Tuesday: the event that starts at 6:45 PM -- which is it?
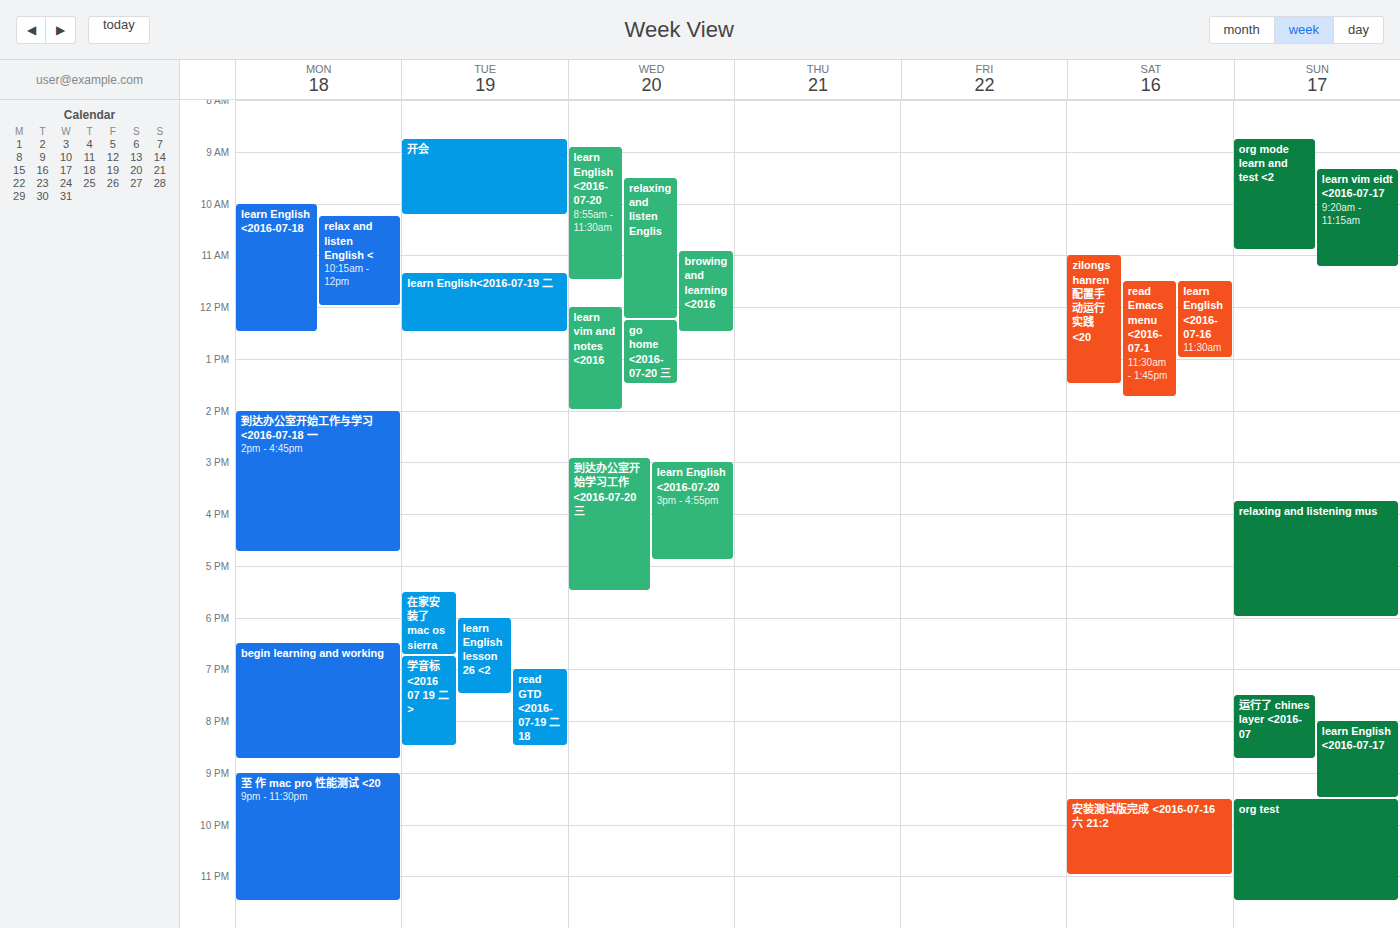
"学音标 <2016 07 19 二 >"